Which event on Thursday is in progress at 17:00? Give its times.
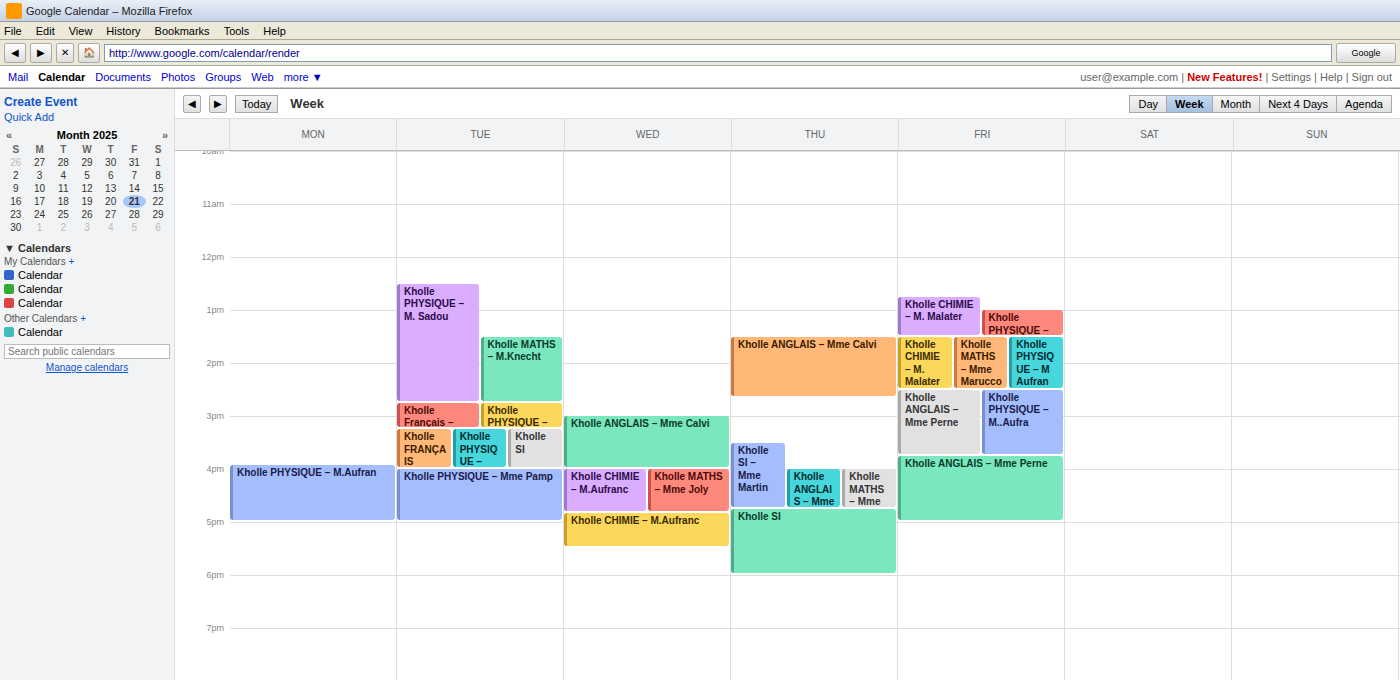
"Kholle SI", 16:45 to 18:00